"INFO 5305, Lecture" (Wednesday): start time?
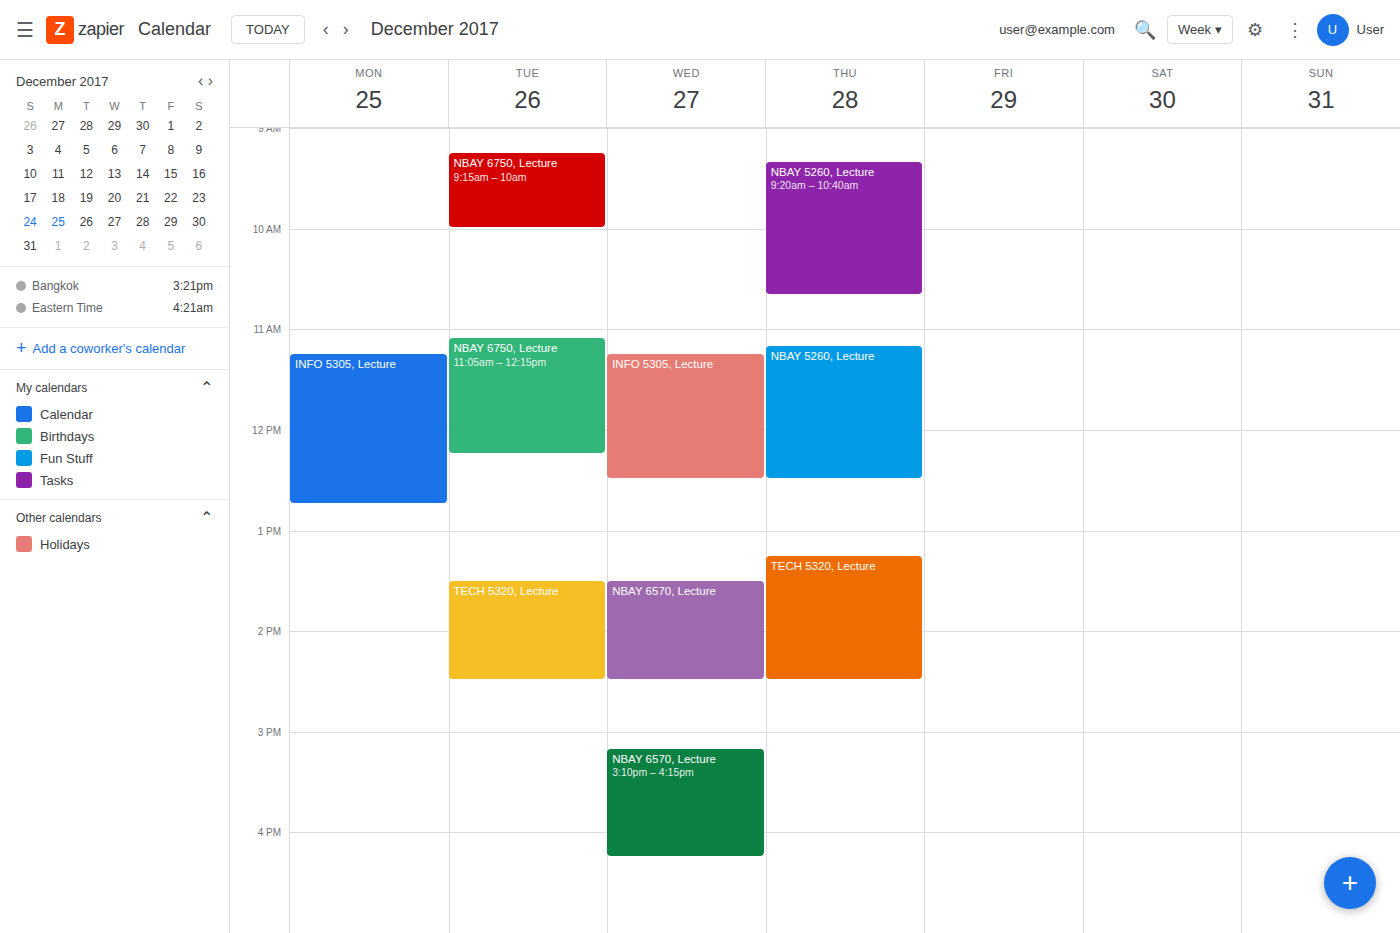
11:15 AM